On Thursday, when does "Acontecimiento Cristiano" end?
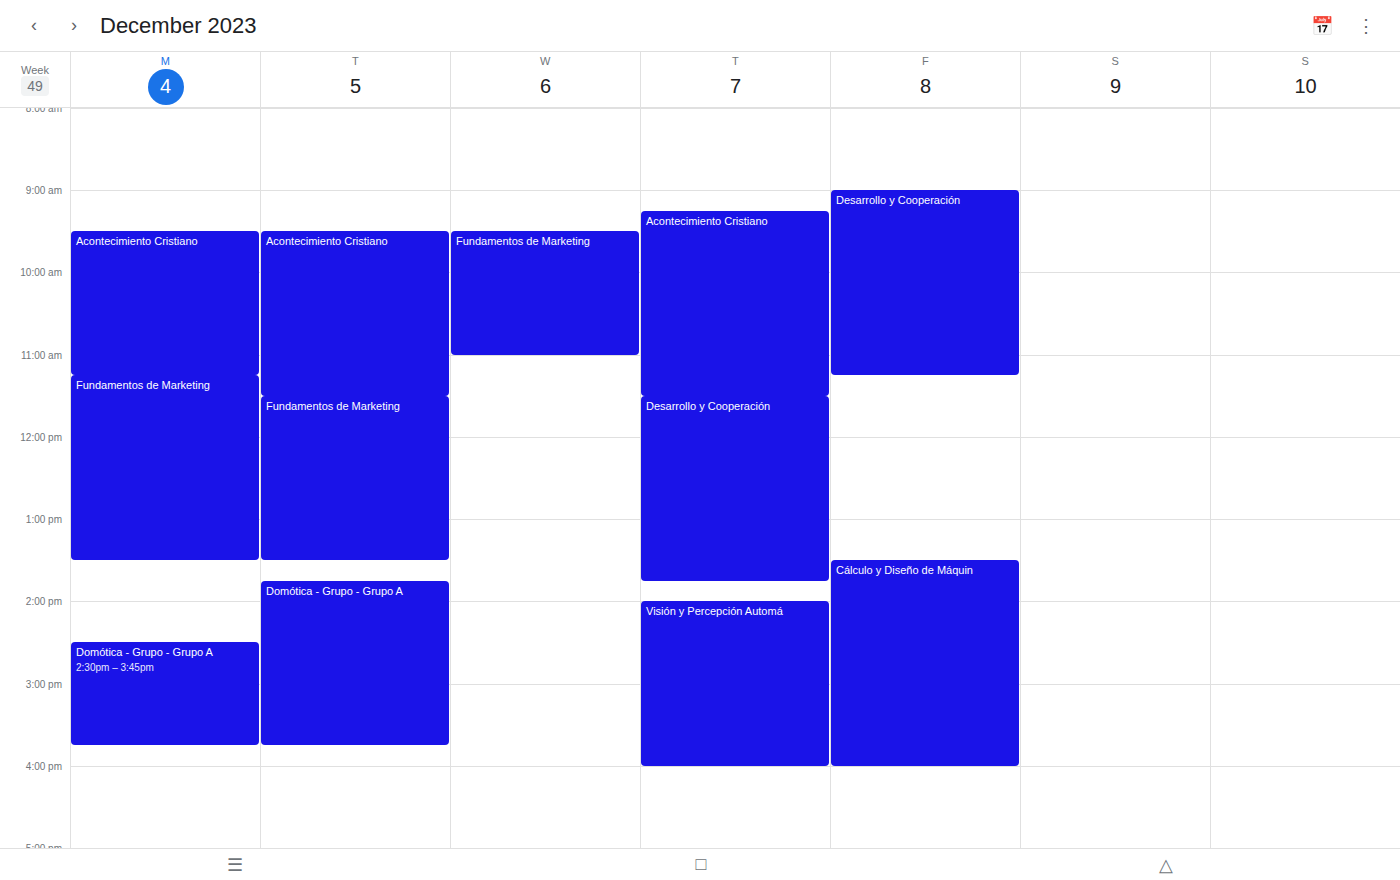
11:30 AM